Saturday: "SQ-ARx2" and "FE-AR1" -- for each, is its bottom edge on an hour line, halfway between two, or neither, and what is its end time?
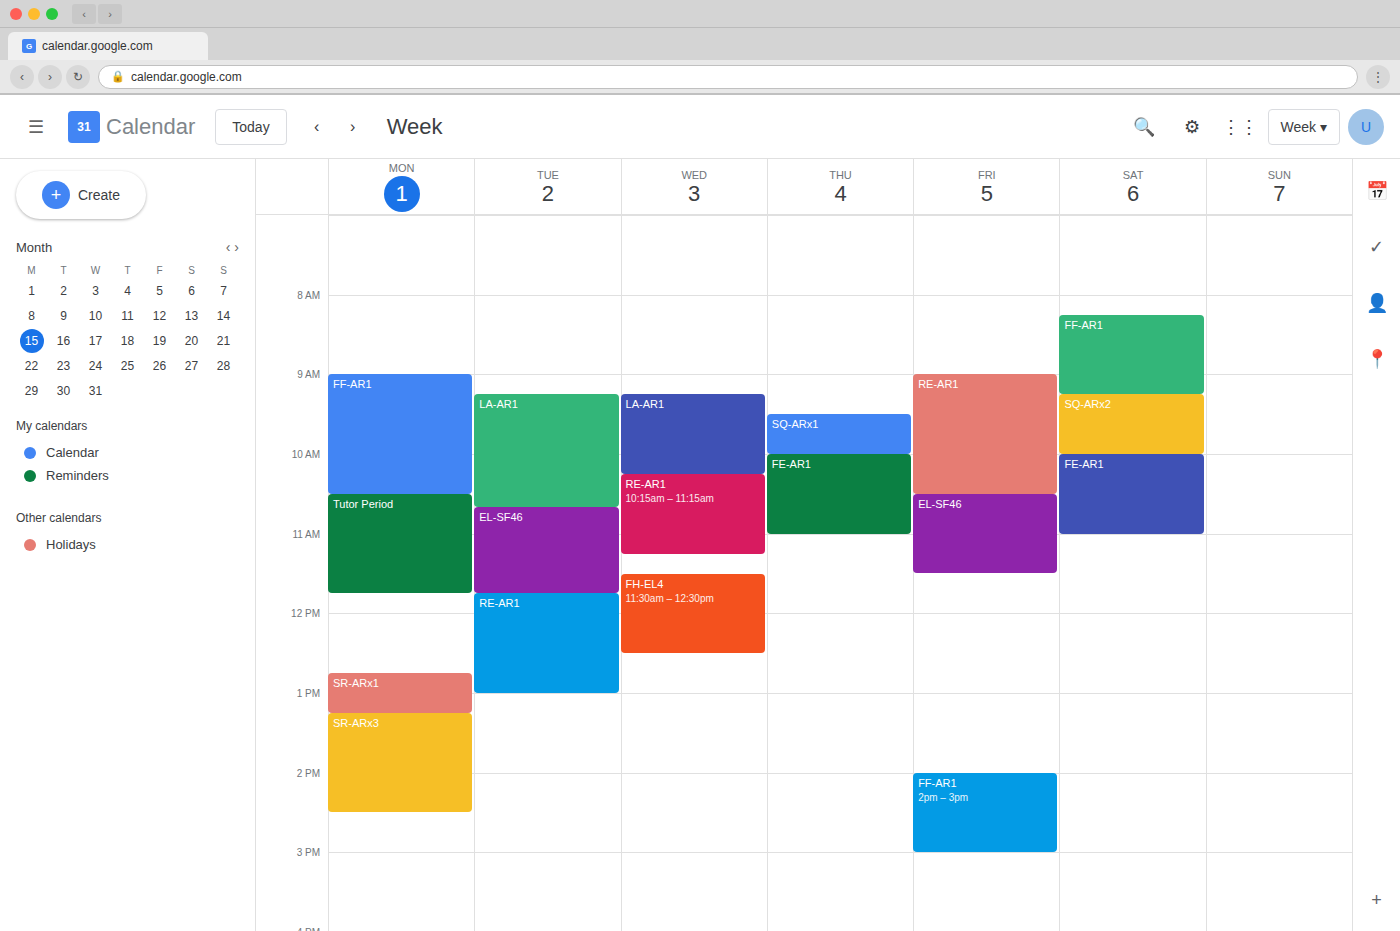
"SQ-ARx2": 10:00 AM, exactly on the 10 AM line. "FE-AR1": 11:00 AM, exactly on the 11 AM line.